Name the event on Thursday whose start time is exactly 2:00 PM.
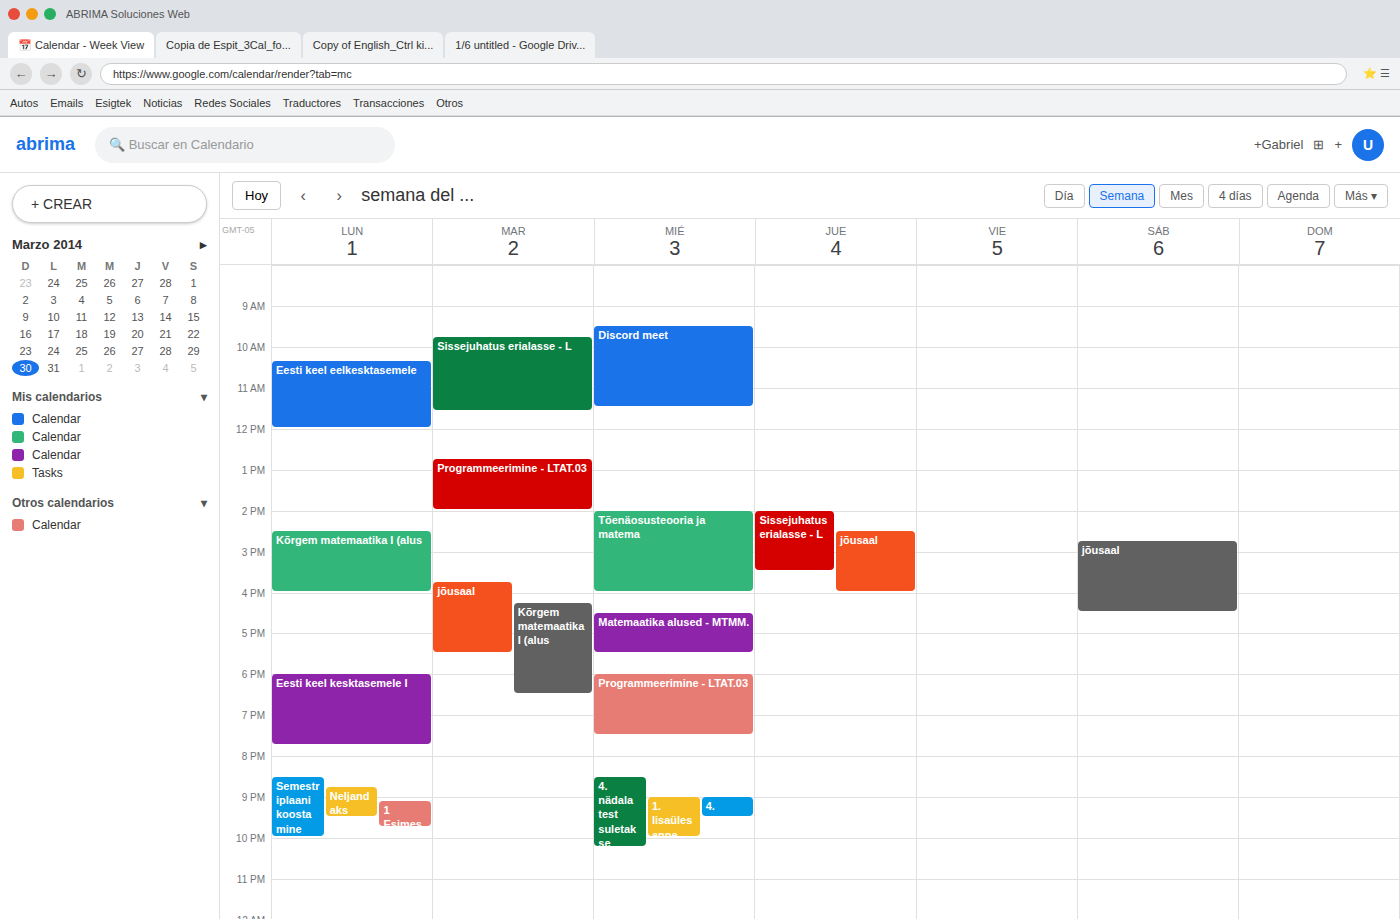
"Sissejuhatus erialasse - L"